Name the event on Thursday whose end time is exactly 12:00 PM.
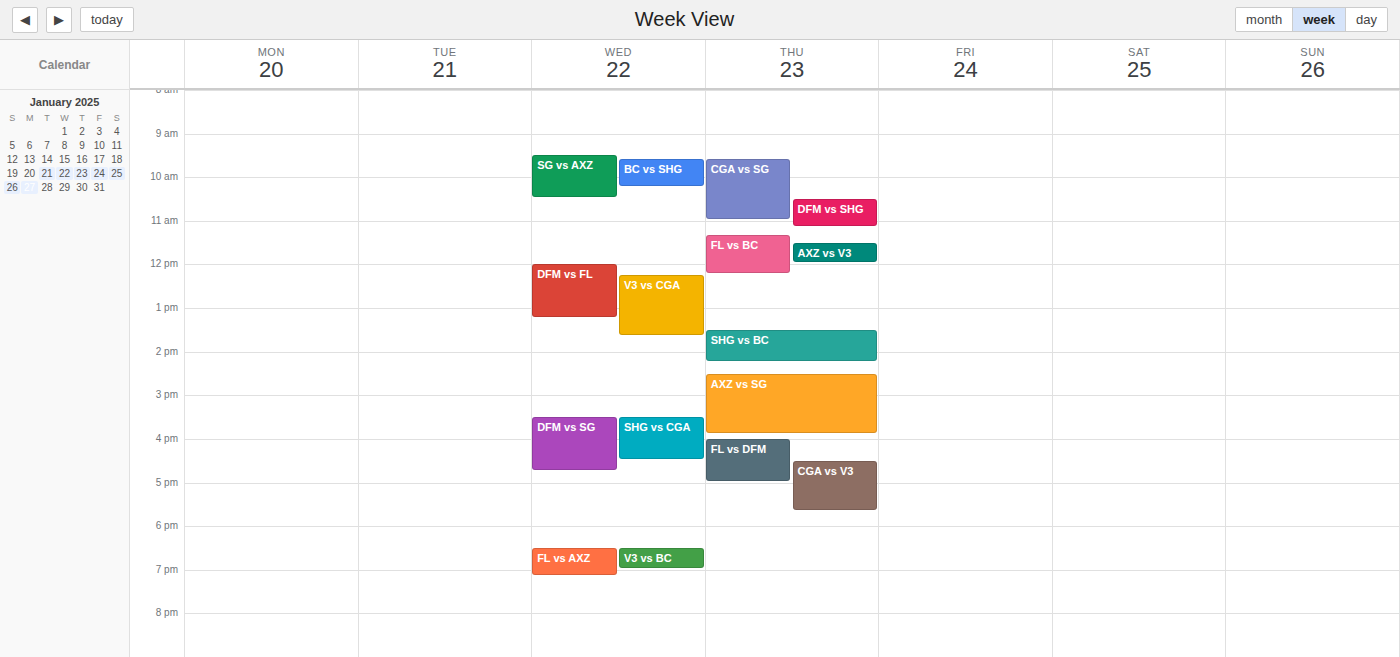
"AXZ vs V3"